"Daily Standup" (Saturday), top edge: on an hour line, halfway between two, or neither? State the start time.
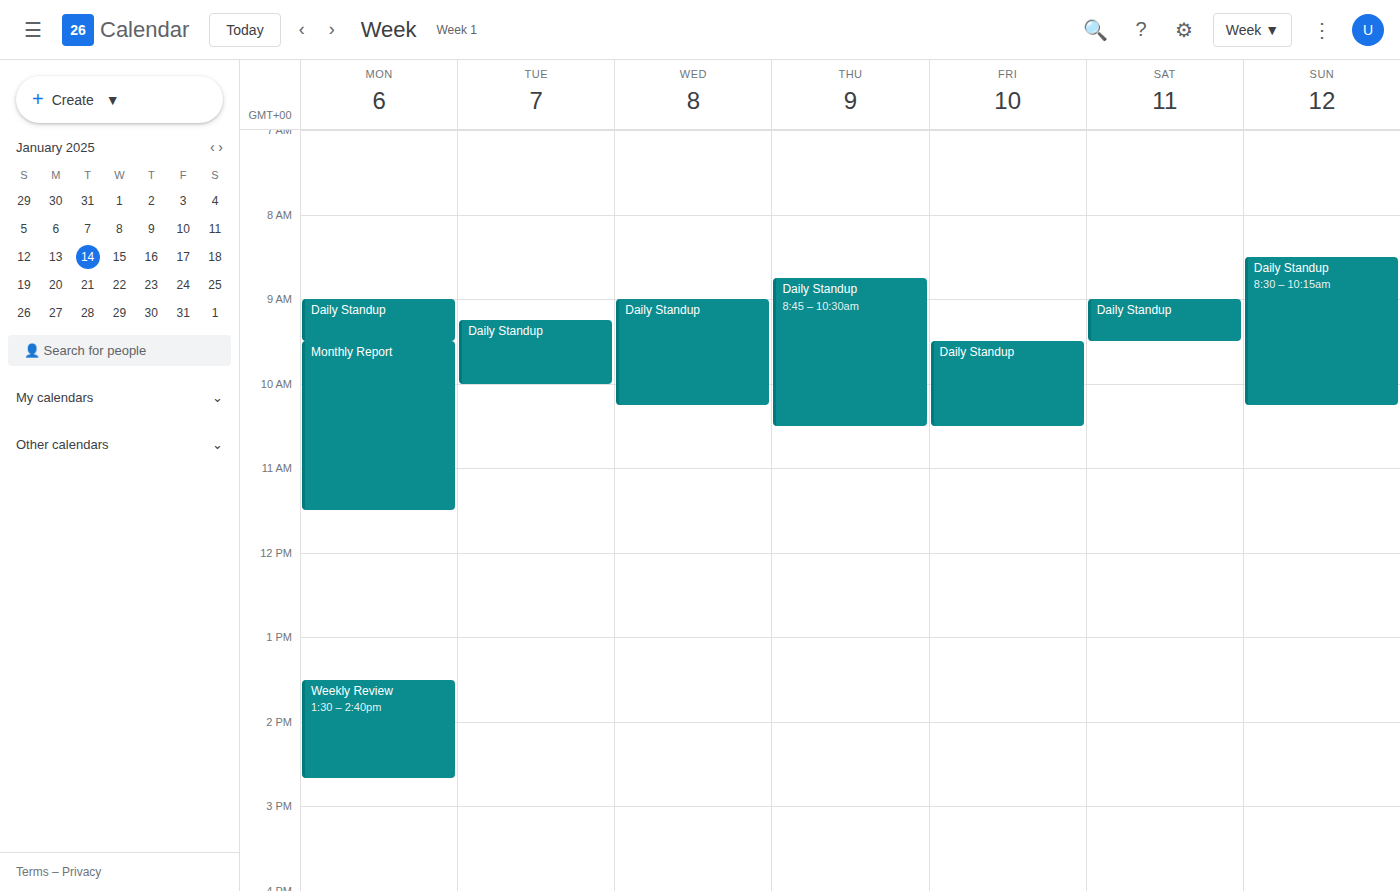
9:00 AM -- exactly on the 9 AM line.